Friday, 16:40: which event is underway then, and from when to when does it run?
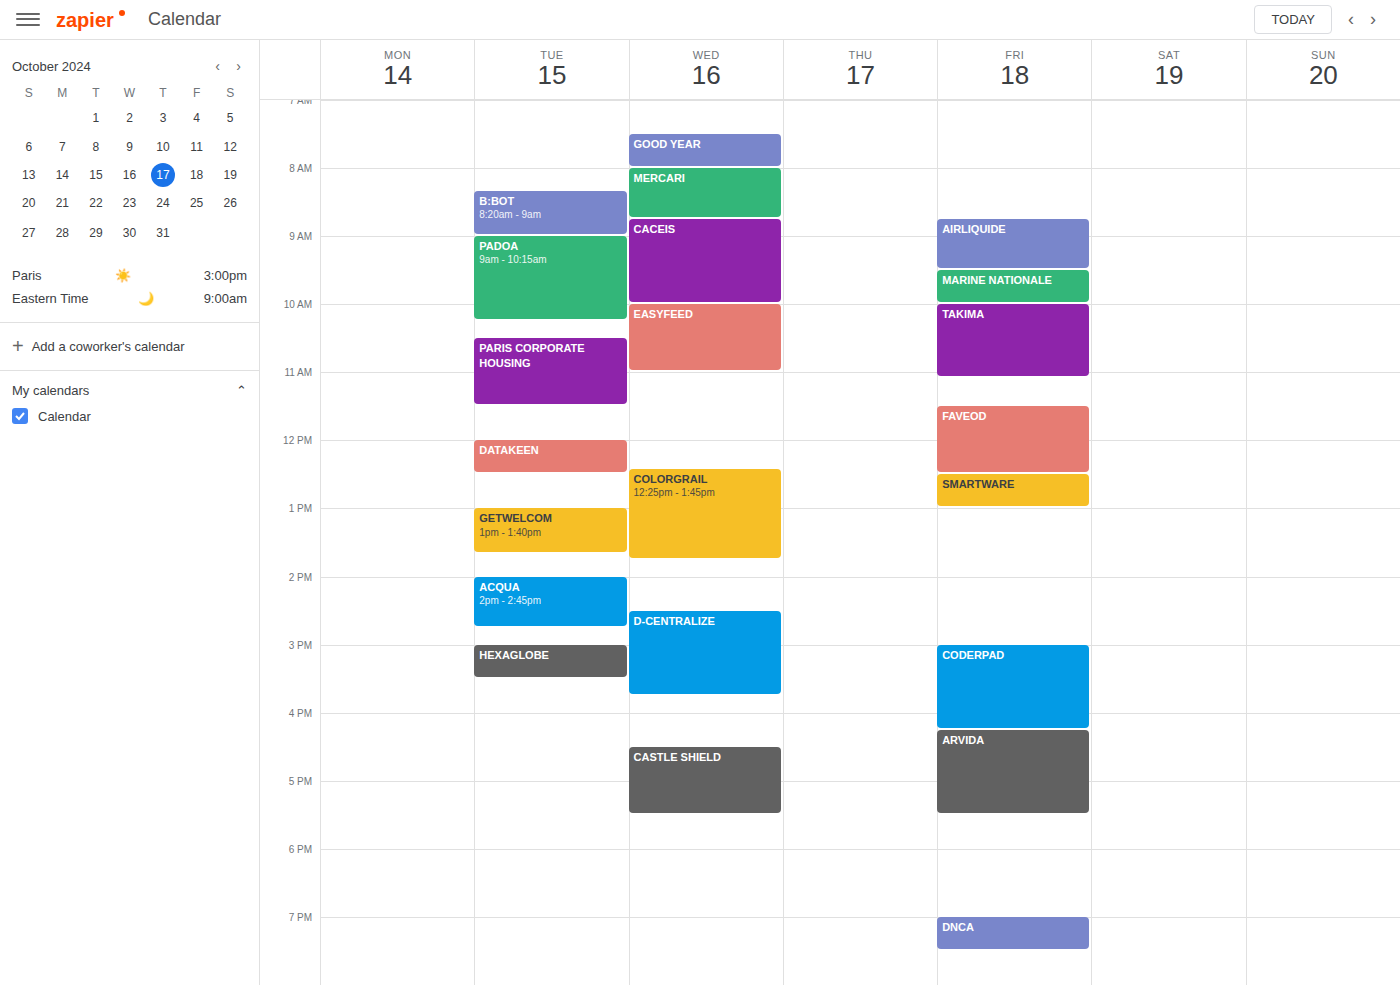
"ARVIDA", 16:15 to 17:30